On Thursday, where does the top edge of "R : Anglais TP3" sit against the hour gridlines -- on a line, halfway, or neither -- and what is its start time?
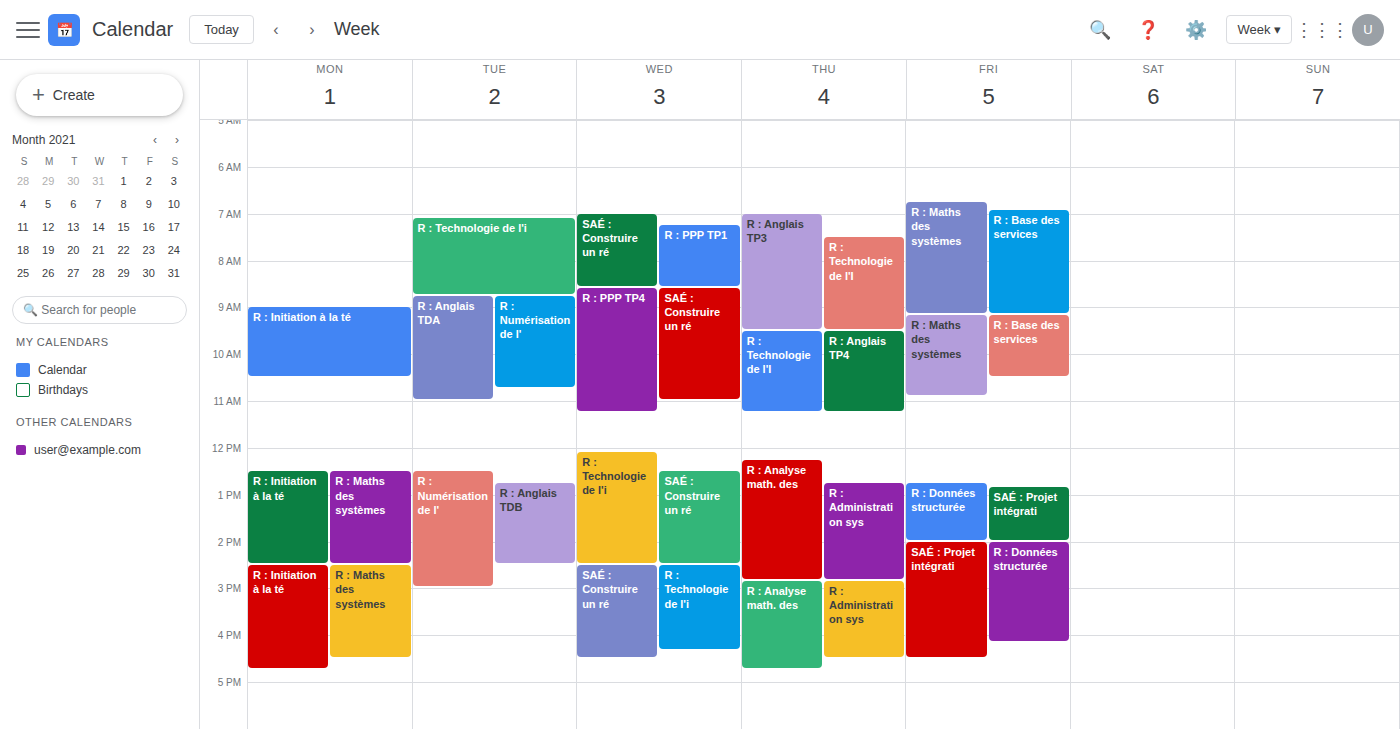
7:00 AM -- exactly on the 7 AM line.